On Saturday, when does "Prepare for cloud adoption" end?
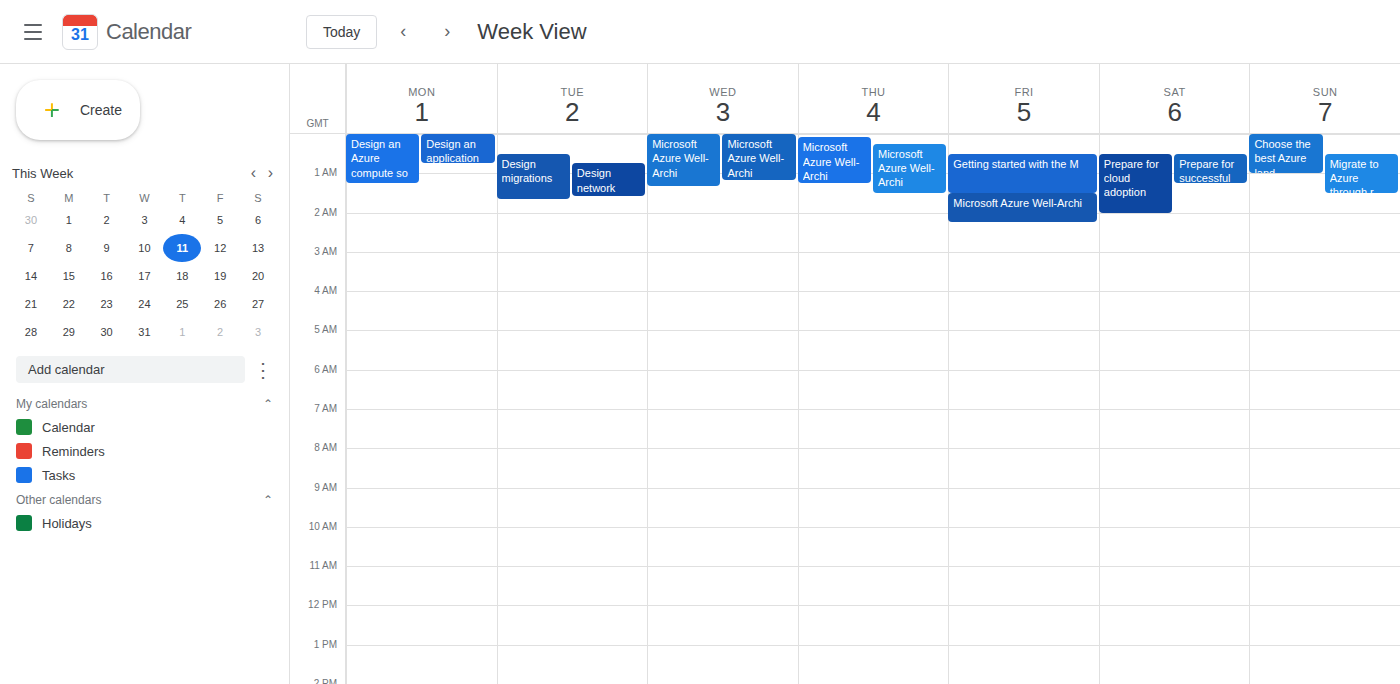
2:00 AM